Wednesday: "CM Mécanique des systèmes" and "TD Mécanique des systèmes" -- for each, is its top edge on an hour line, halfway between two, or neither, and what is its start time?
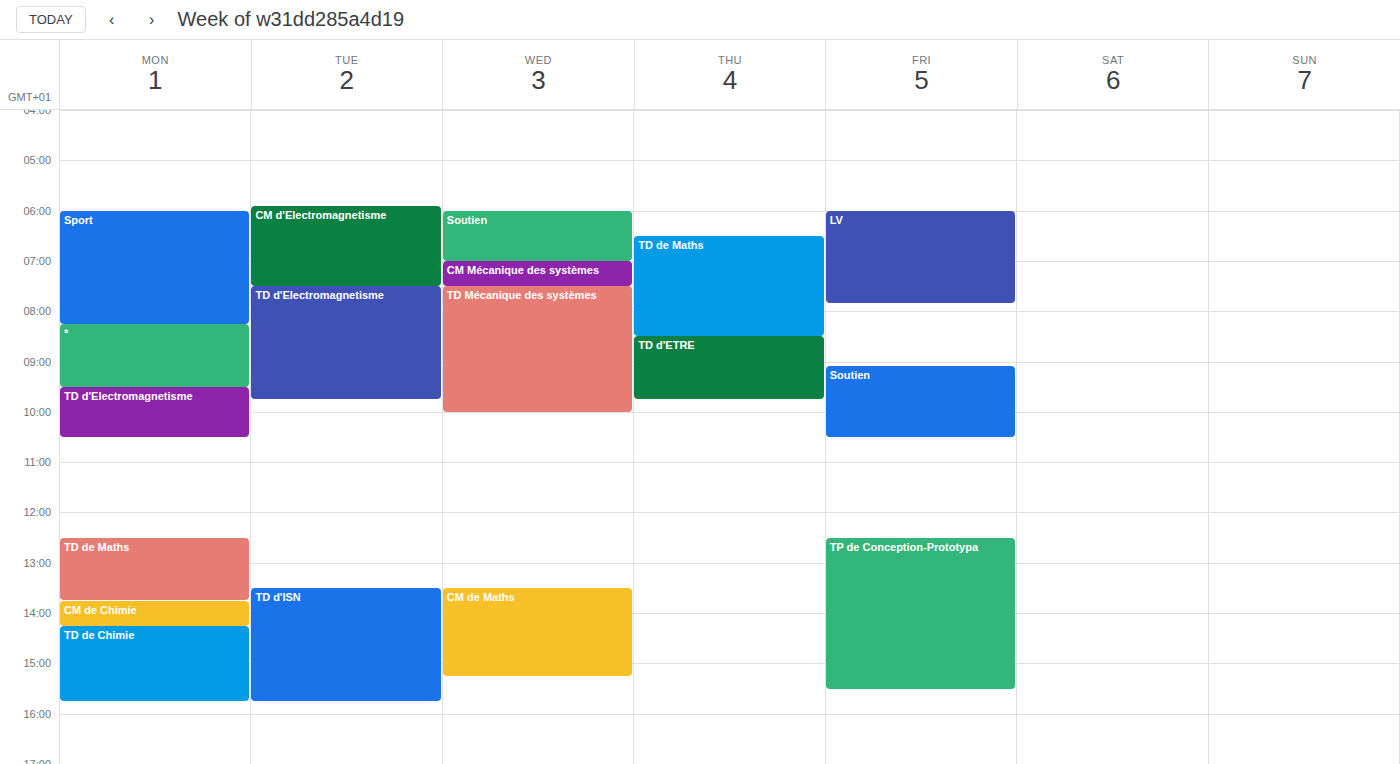
"CM Mécanique des systèmes": 7:00 AM, exactly on the 7 AM line. "TD Mécanique des systèmes": 7:30 AM, halfway between the 7 AM and 8 AM lines.